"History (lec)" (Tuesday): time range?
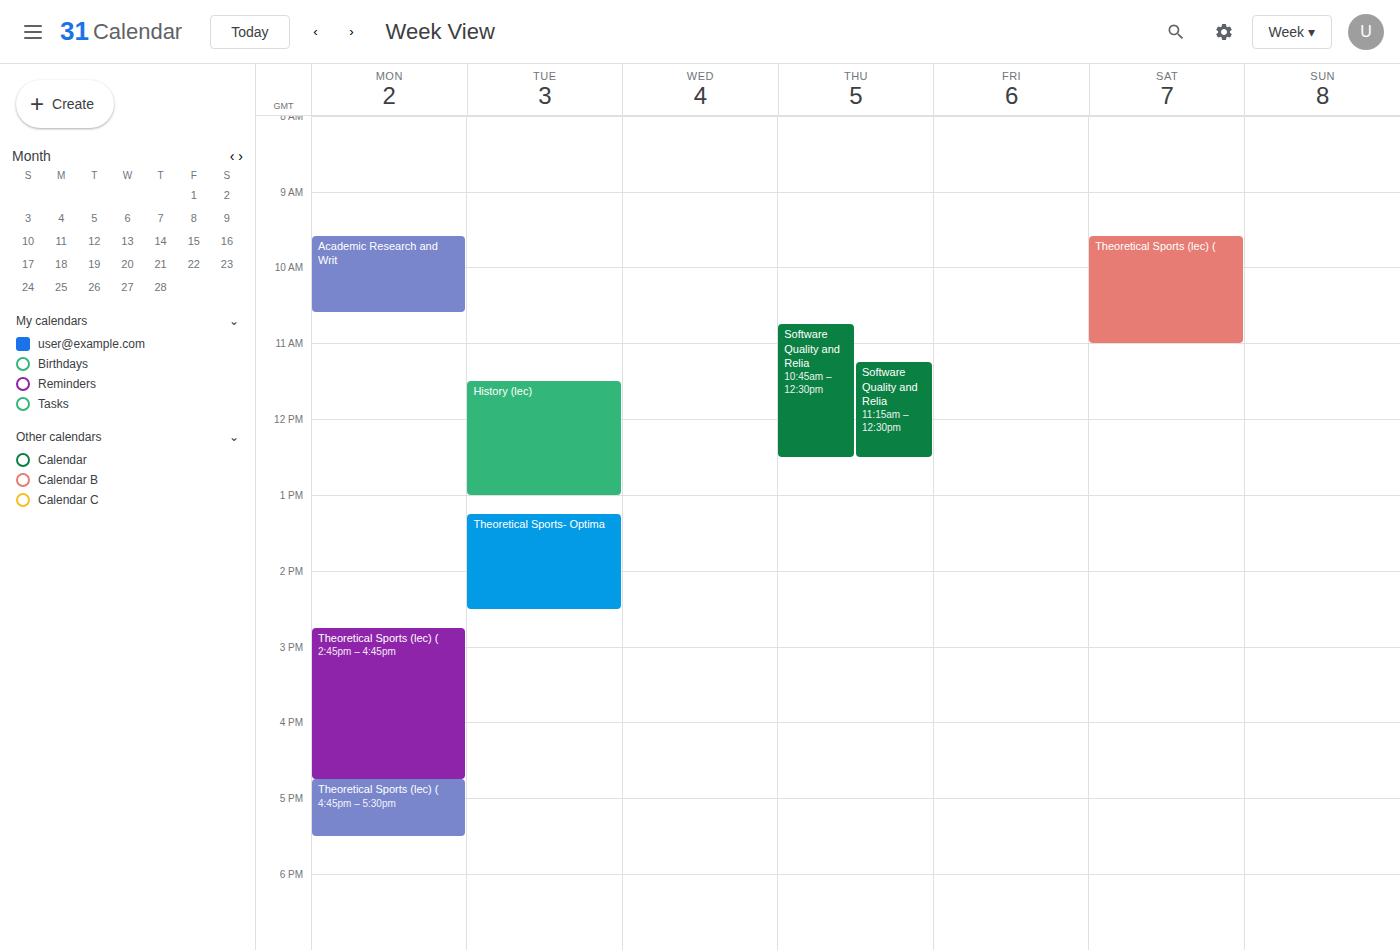
11:30 AM to 1:00 PM